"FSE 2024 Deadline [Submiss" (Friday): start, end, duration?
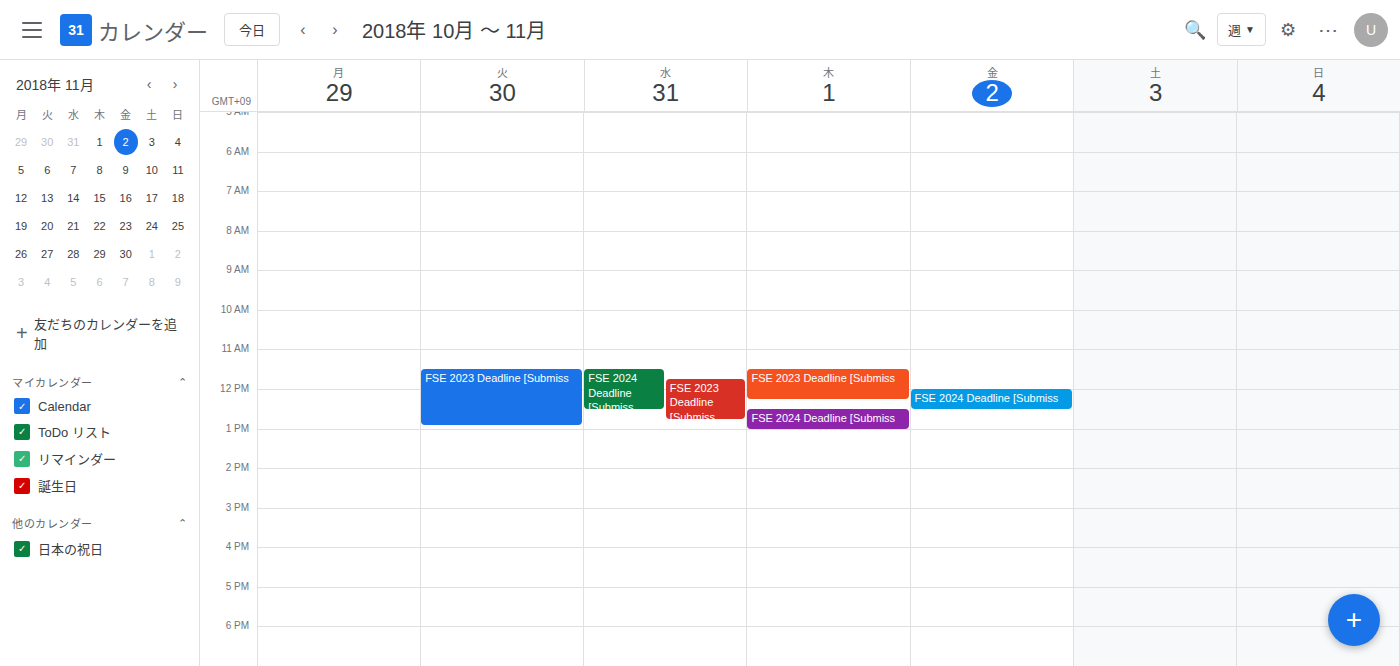
12:00 PM to 12:30 PM, 30 minutes